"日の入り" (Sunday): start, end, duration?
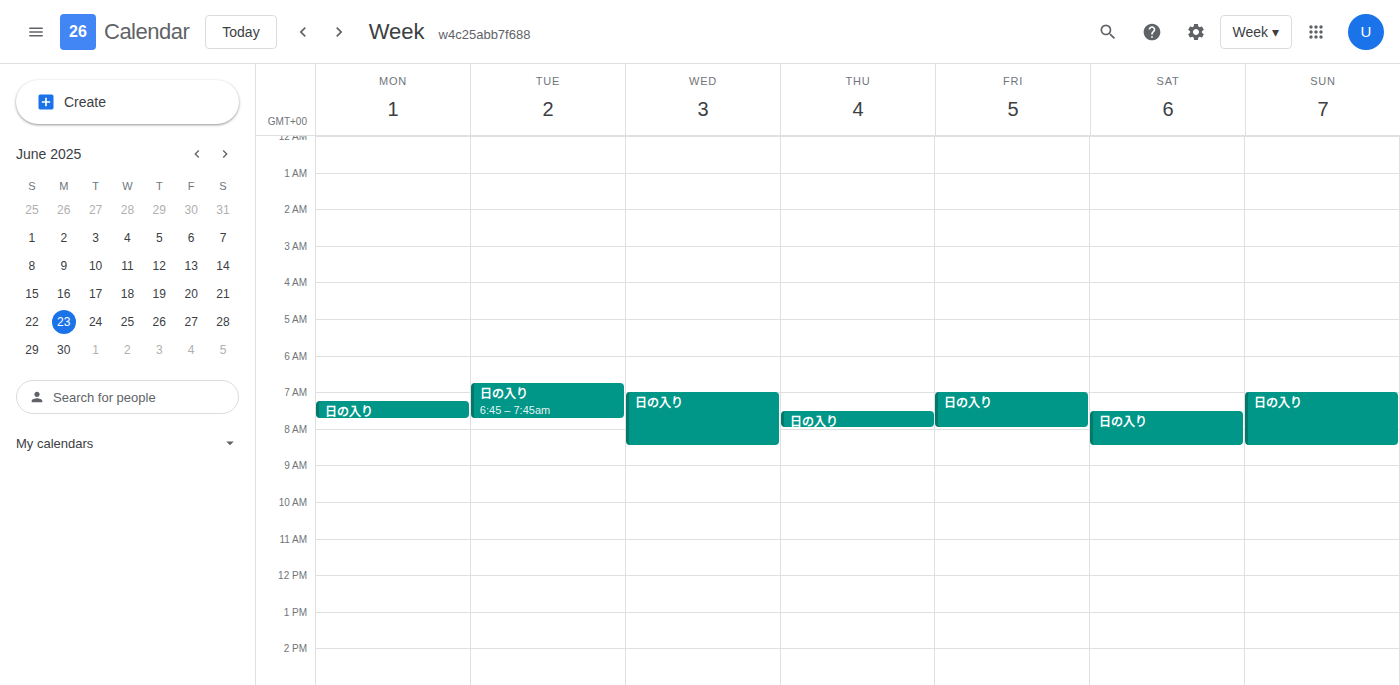
7:00 AM to 8:30 AM, 1 hour 30 minutes